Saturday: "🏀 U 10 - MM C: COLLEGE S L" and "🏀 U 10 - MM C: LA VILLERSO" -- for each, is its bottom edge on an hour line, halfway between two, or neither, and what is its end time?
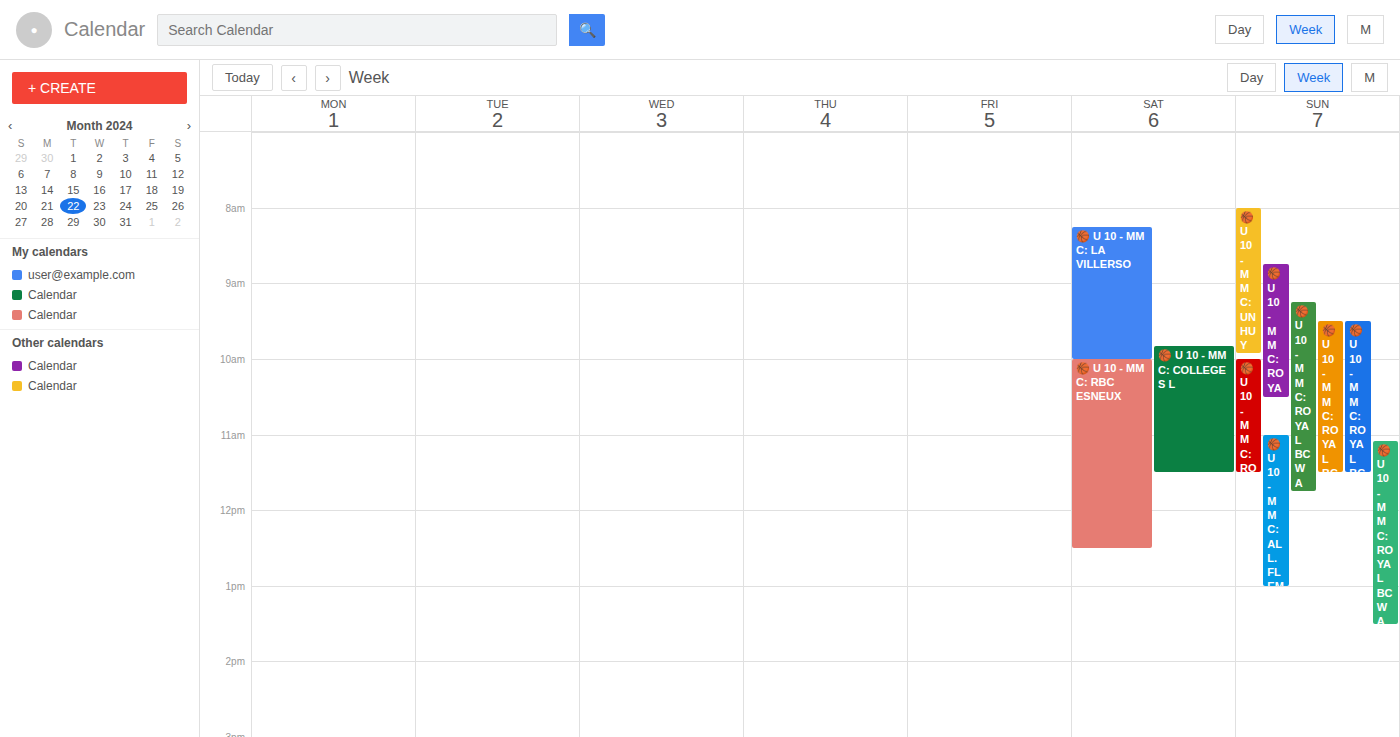
"🏀 U 10 - MM C: COLLEGE S L": 11:30, halfway between the 11:00 and 12:00 lines. "🏀 U 10 - MM C: LA VILLERSO": 10:00, exactly on the 10:00 line.